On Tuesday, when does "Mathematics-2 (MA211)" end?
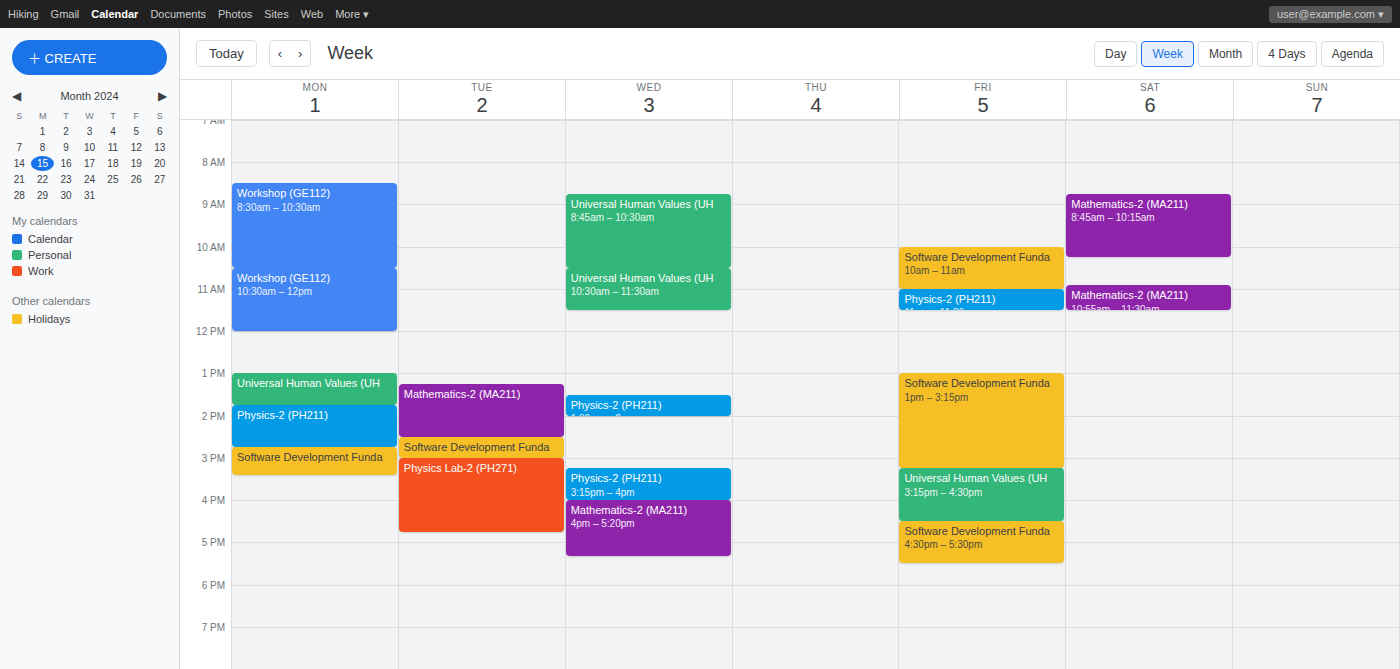
2:30 PM